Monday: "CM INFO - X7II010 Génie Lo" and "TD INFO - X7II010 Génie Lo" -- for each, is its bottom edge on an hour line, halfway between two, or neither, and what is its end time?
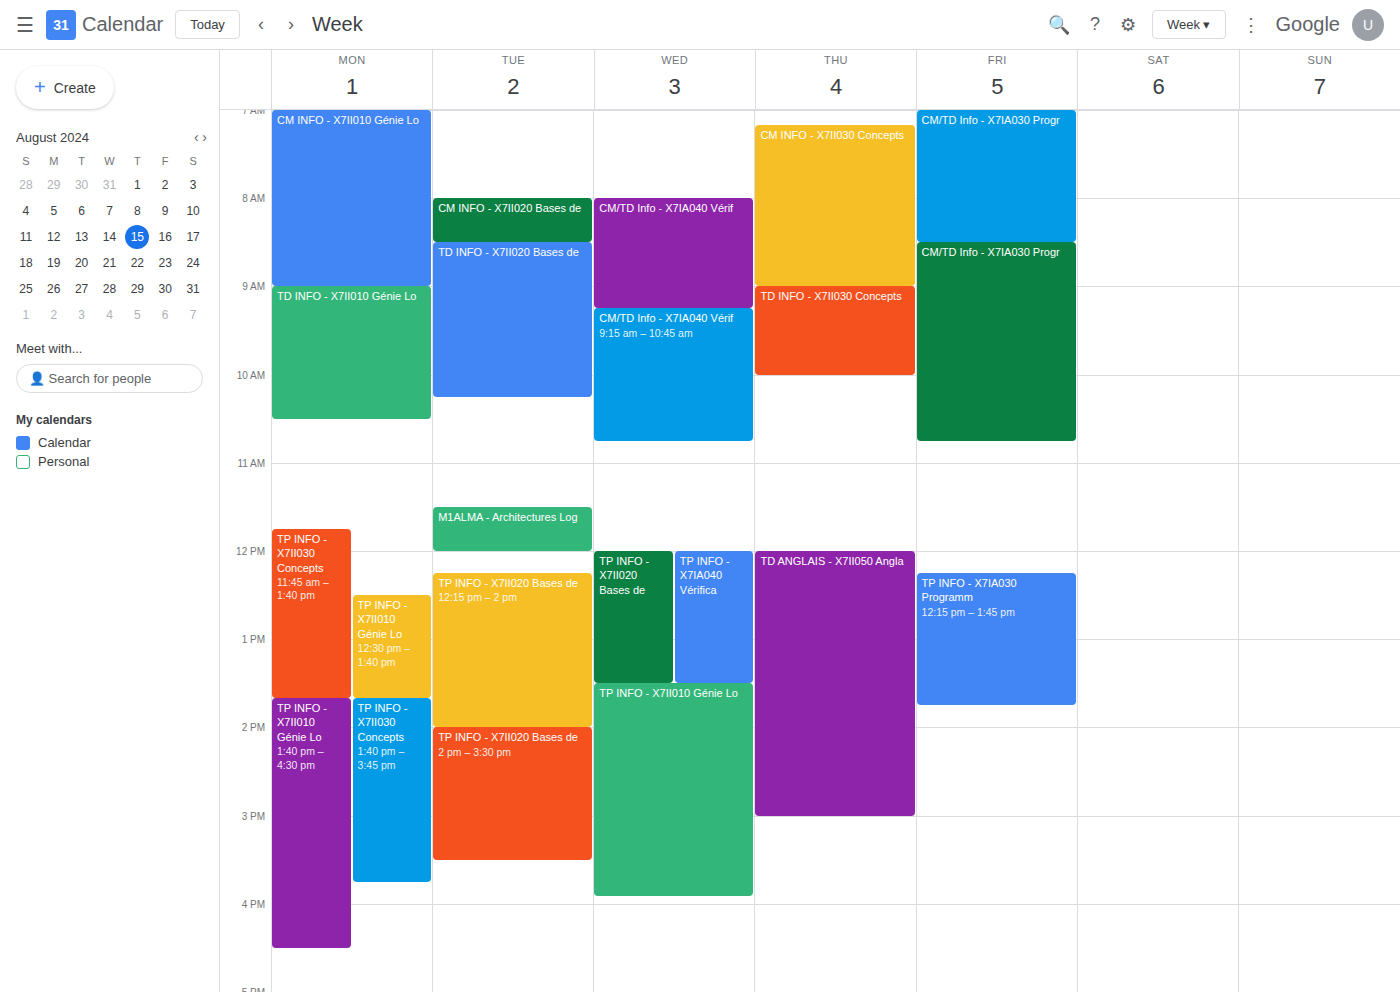
"CM INFO - X7II010 Génie Lo": 09:00, exactly on the 09:00 line. "TD INFO - X7II010 Génie Lo": 10:30, halfway between the 10:00 and 11:00 lines.